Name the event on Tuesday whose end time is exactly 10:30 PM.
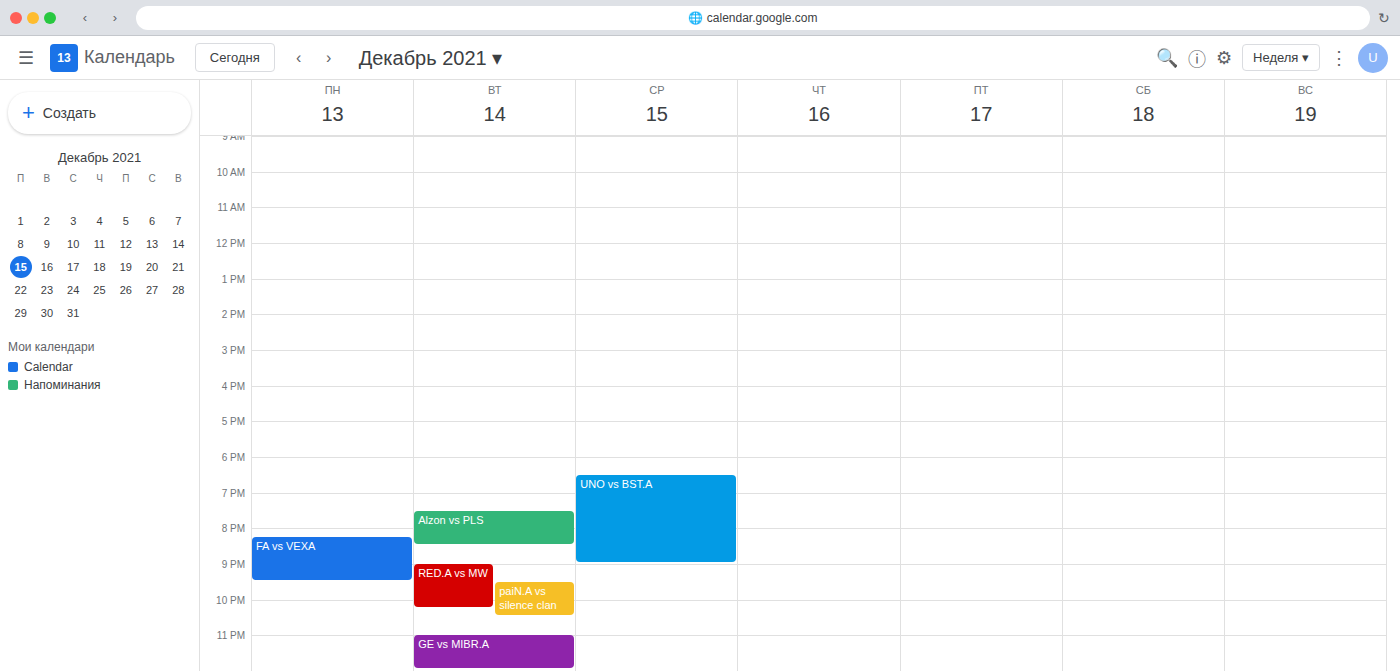
"paiN.A vs silence clan"